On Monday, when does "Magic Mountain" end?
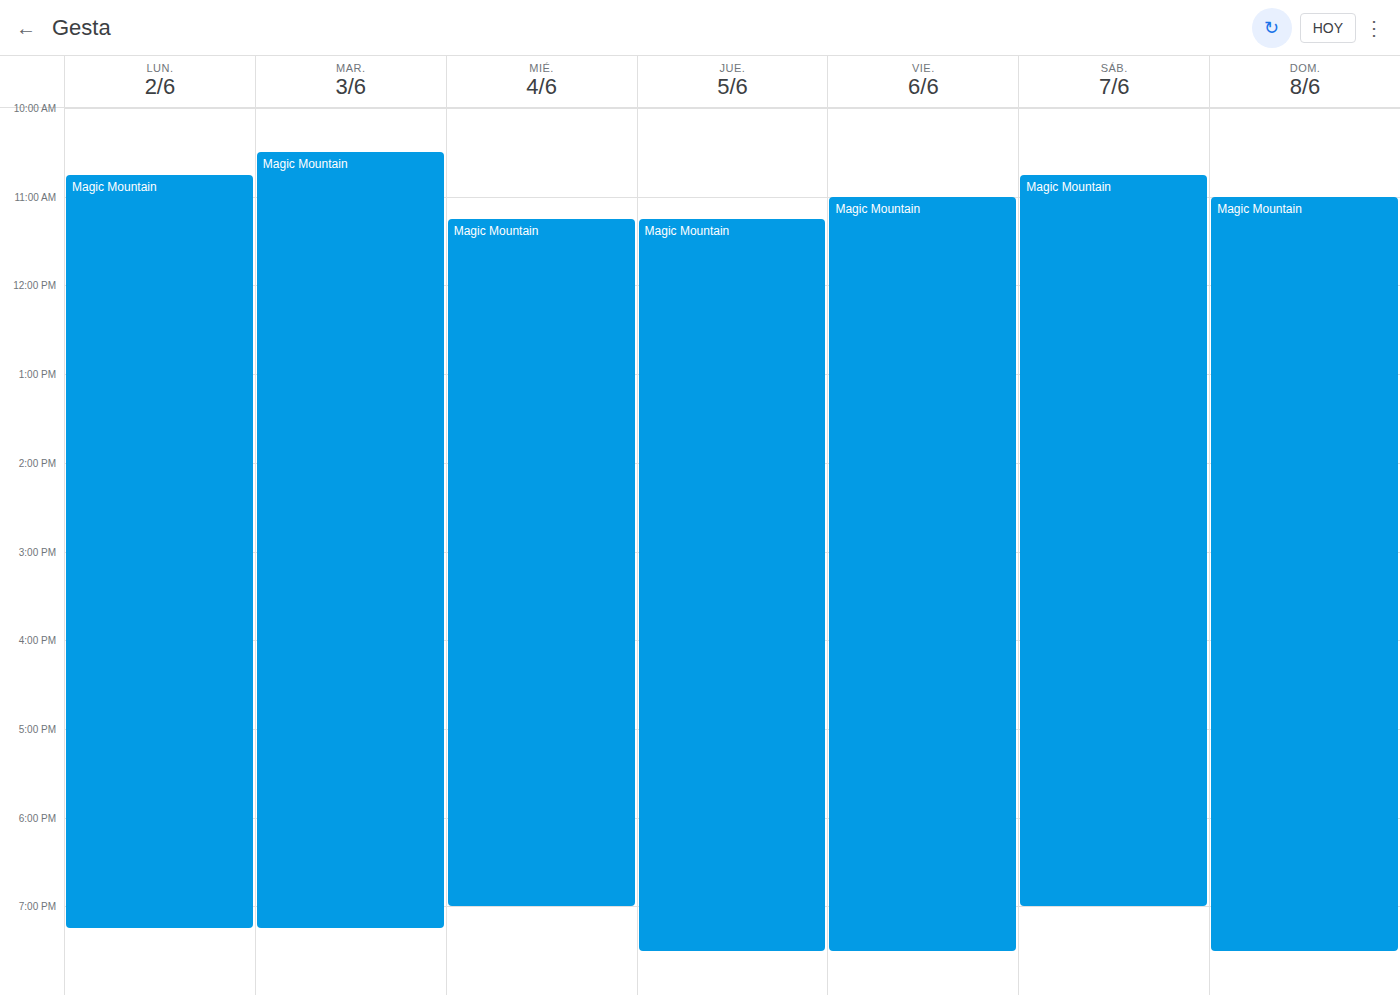
7:15 PM